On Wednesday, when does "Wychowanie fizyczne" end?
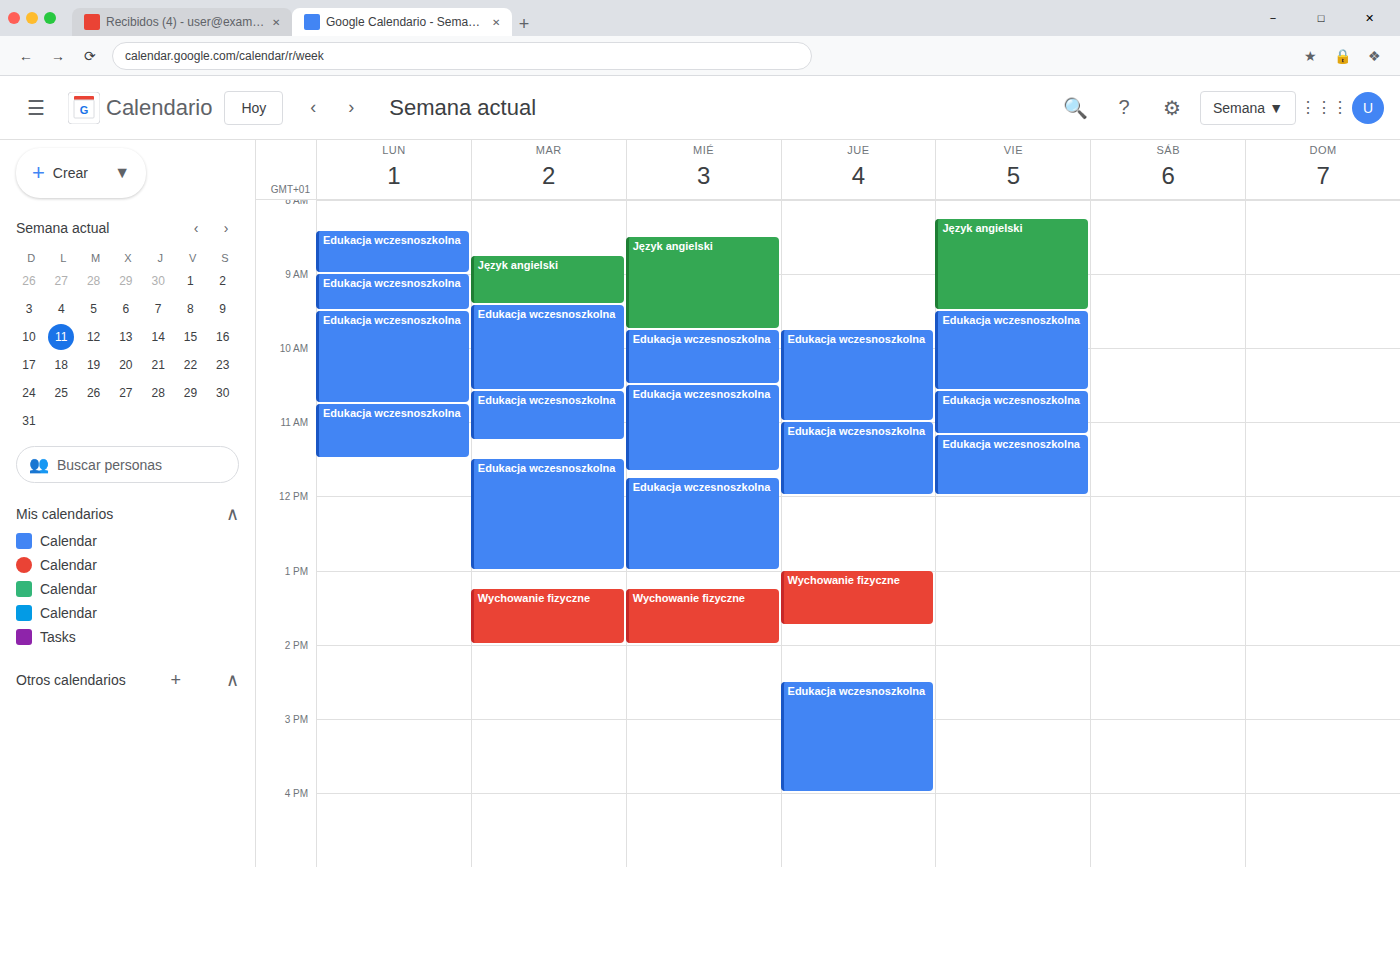
2:00 PM